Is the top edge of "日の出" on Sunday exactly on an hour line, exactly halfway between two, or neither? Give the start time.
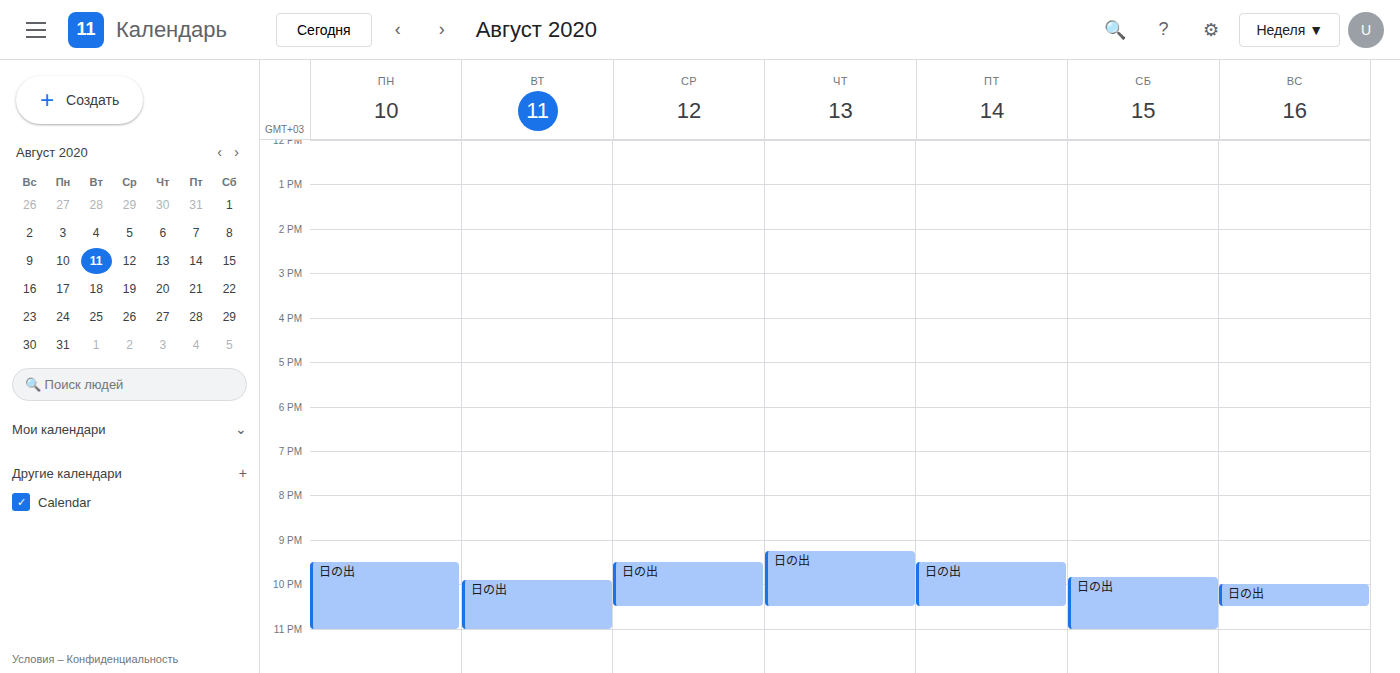
10:00 PM -- exactly on the 10 PM line.